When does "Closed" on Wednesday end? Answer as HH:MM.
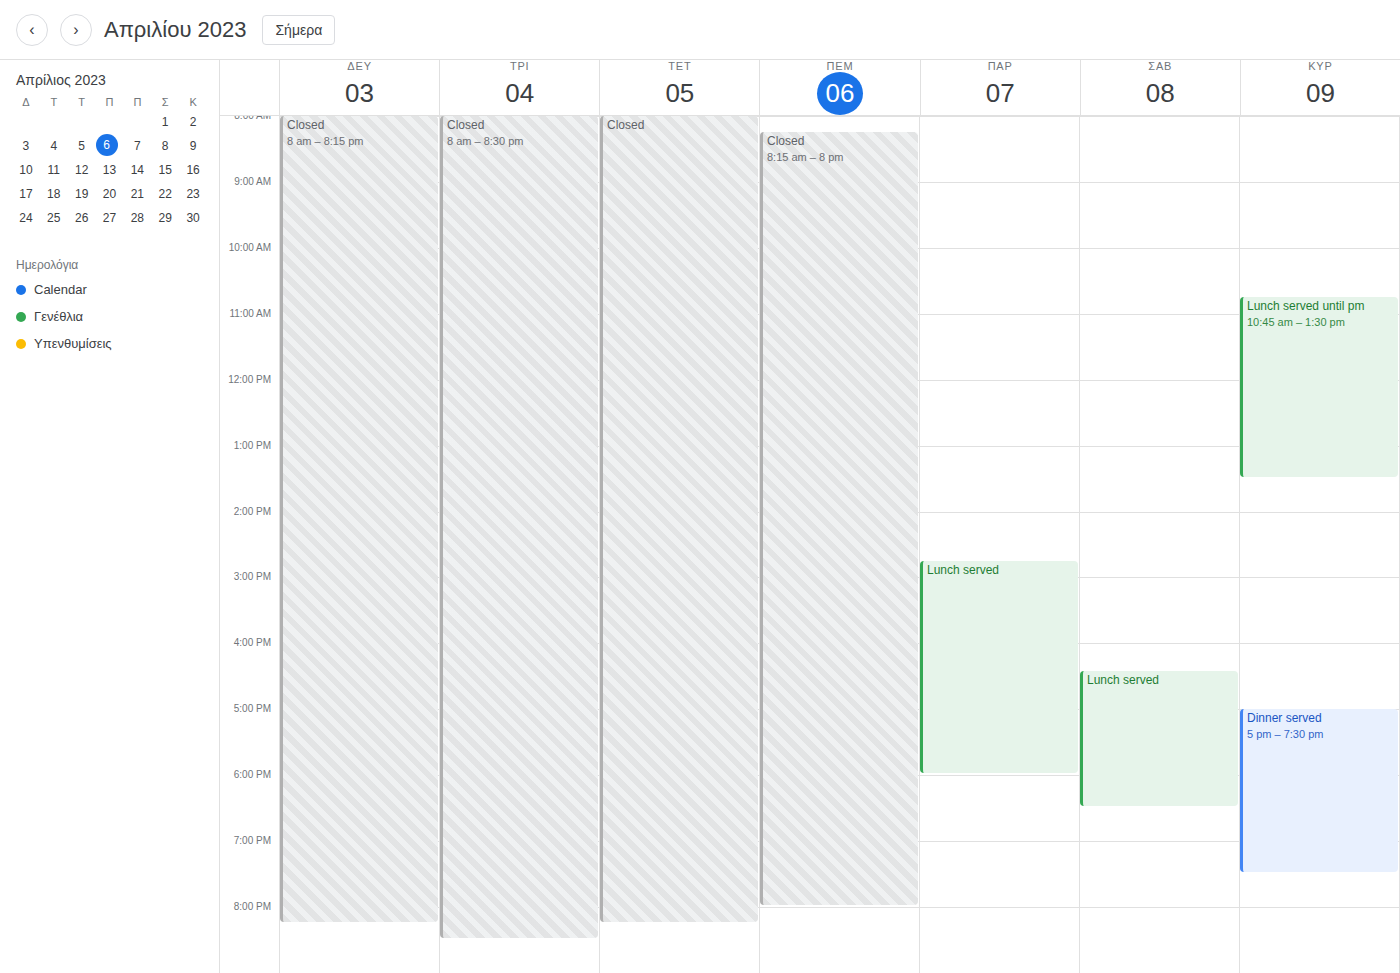
20:15